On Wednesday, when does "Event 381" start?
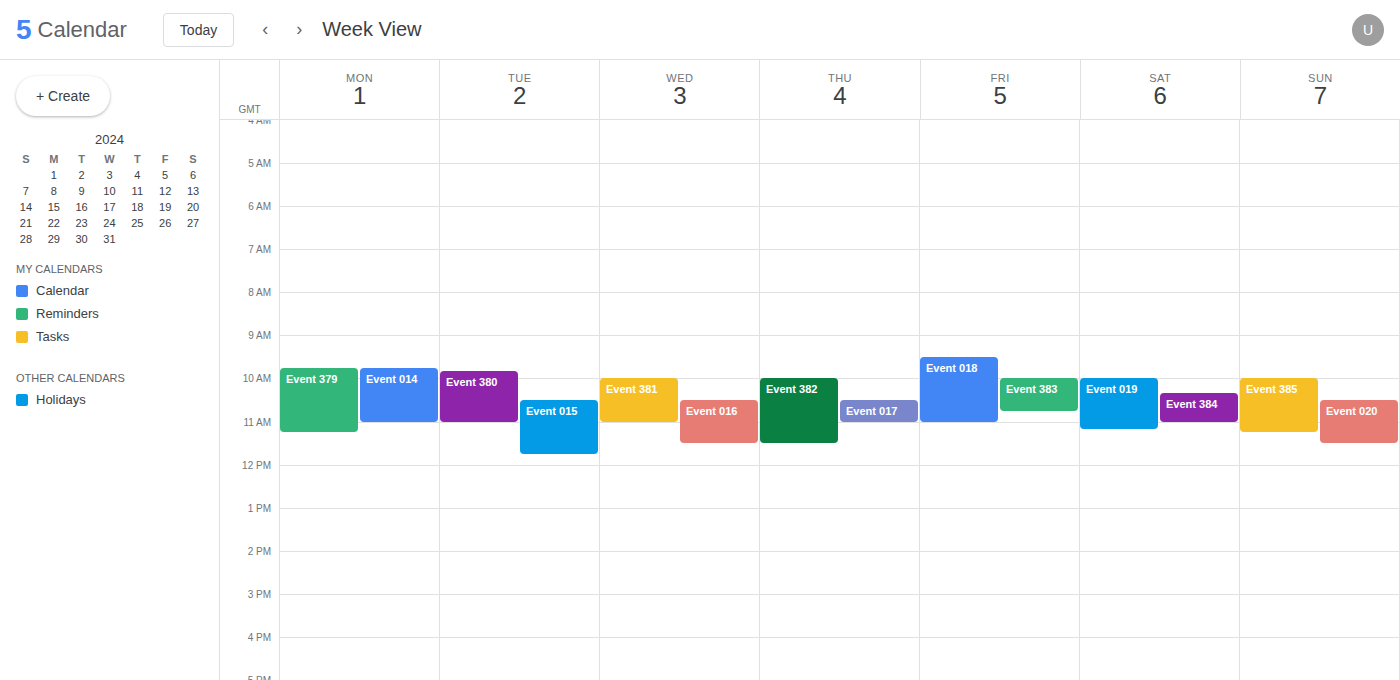
10:00 AM